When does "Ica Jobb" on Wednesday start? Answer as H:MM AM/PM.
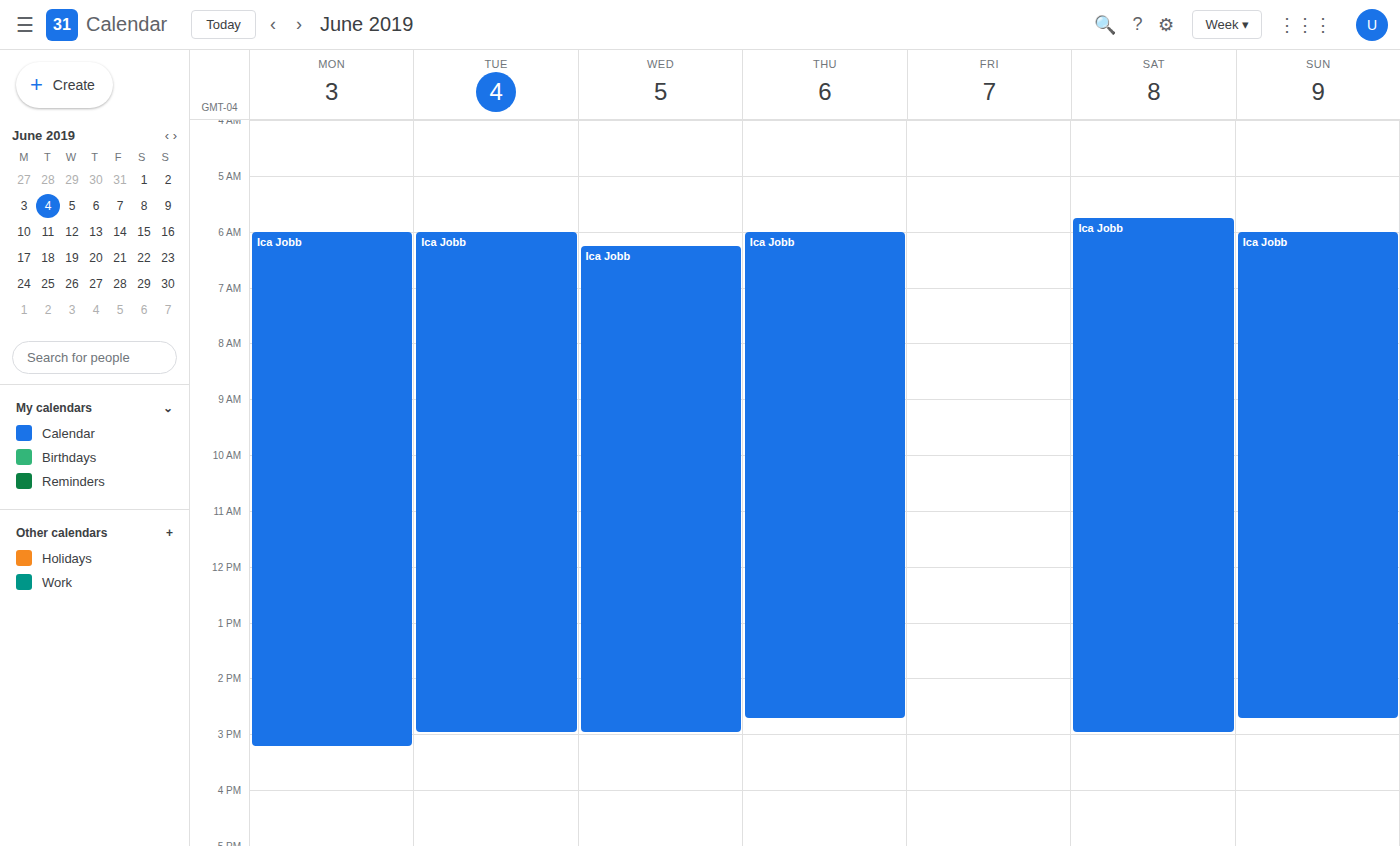
6:15 AM